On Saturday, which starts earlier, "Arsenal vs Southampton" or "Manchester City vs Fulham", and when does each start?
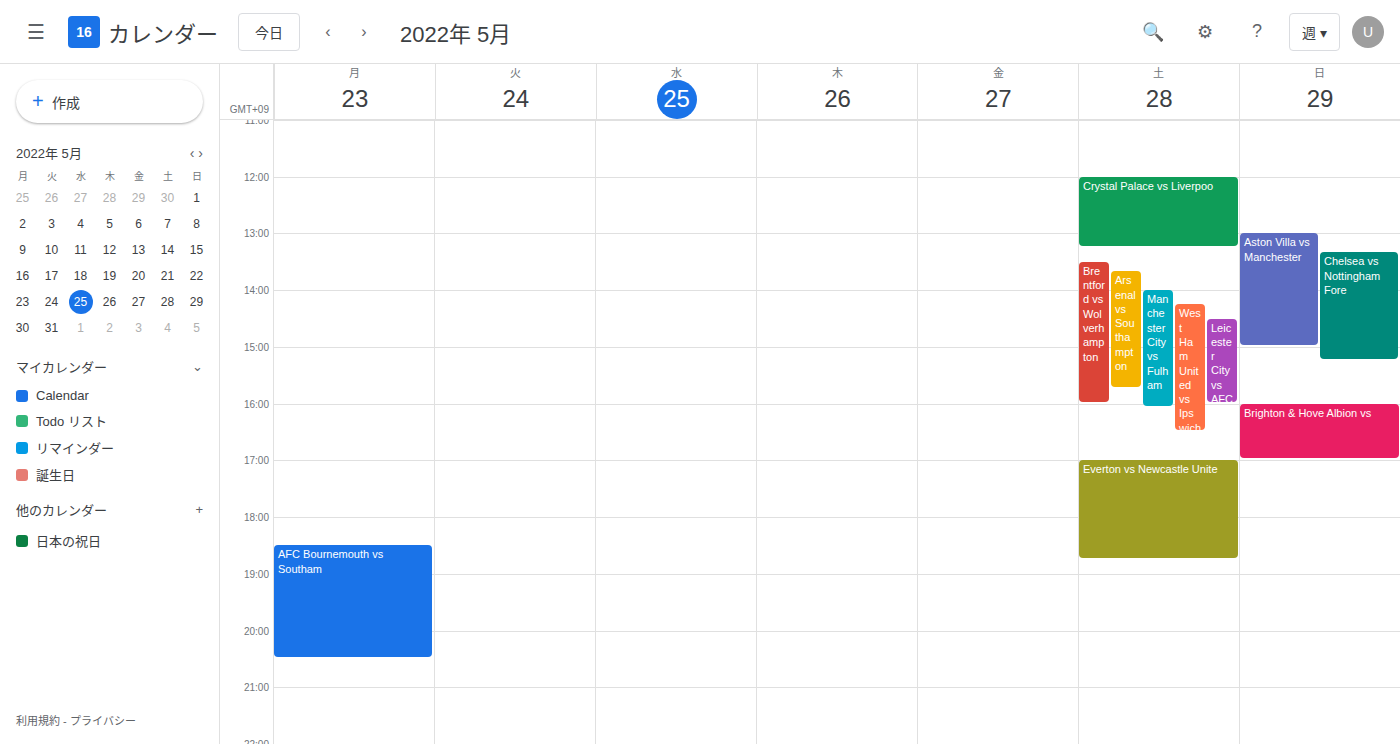
"Arsenal vs Southampton" 1:40 PM; "Manchester City vs Fulham" 2:00 PM.